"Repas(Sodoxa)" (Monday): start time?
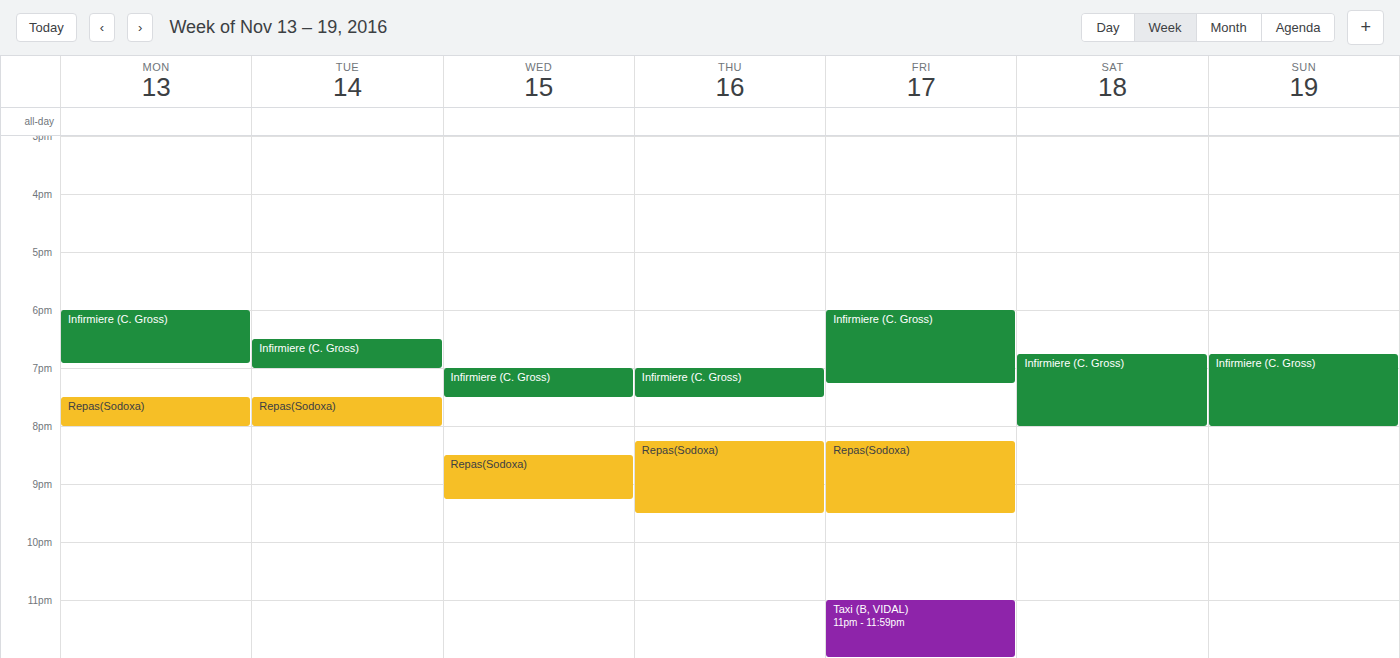
7:30 PM